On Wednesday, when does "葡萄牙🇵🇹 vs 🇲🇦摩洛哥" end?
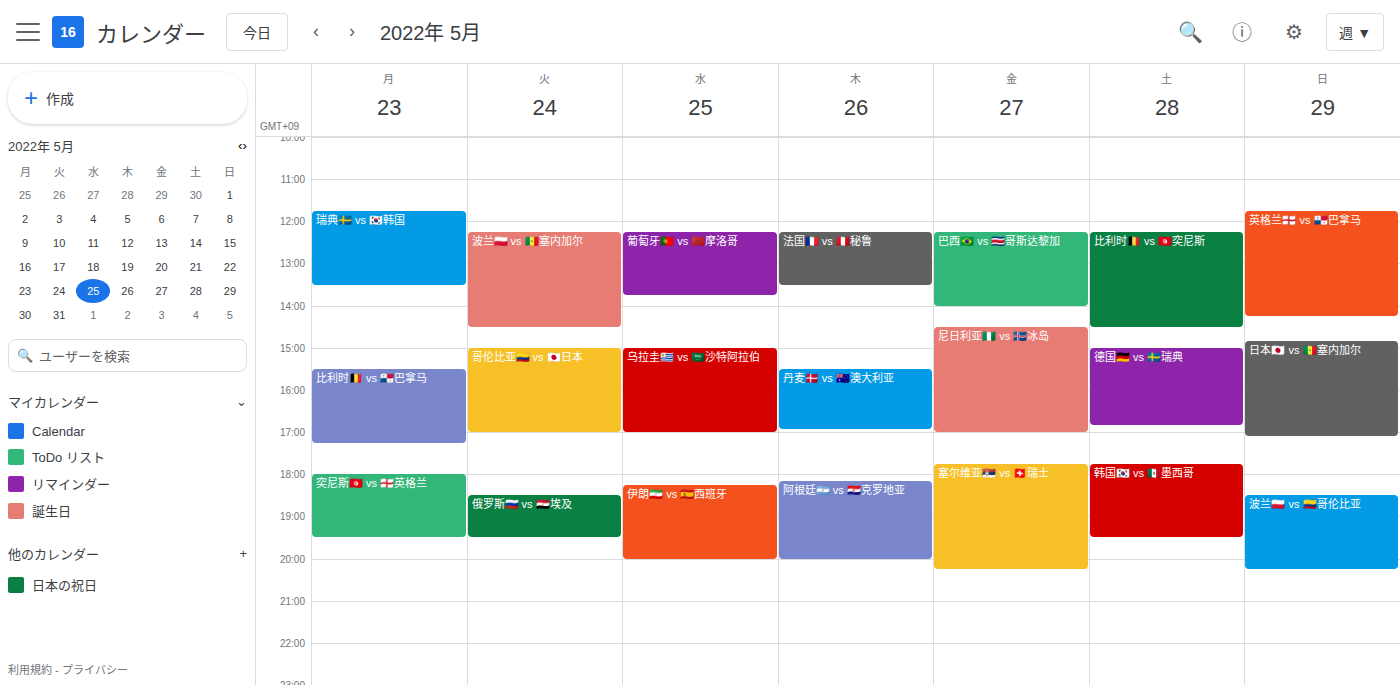
1:45 PM